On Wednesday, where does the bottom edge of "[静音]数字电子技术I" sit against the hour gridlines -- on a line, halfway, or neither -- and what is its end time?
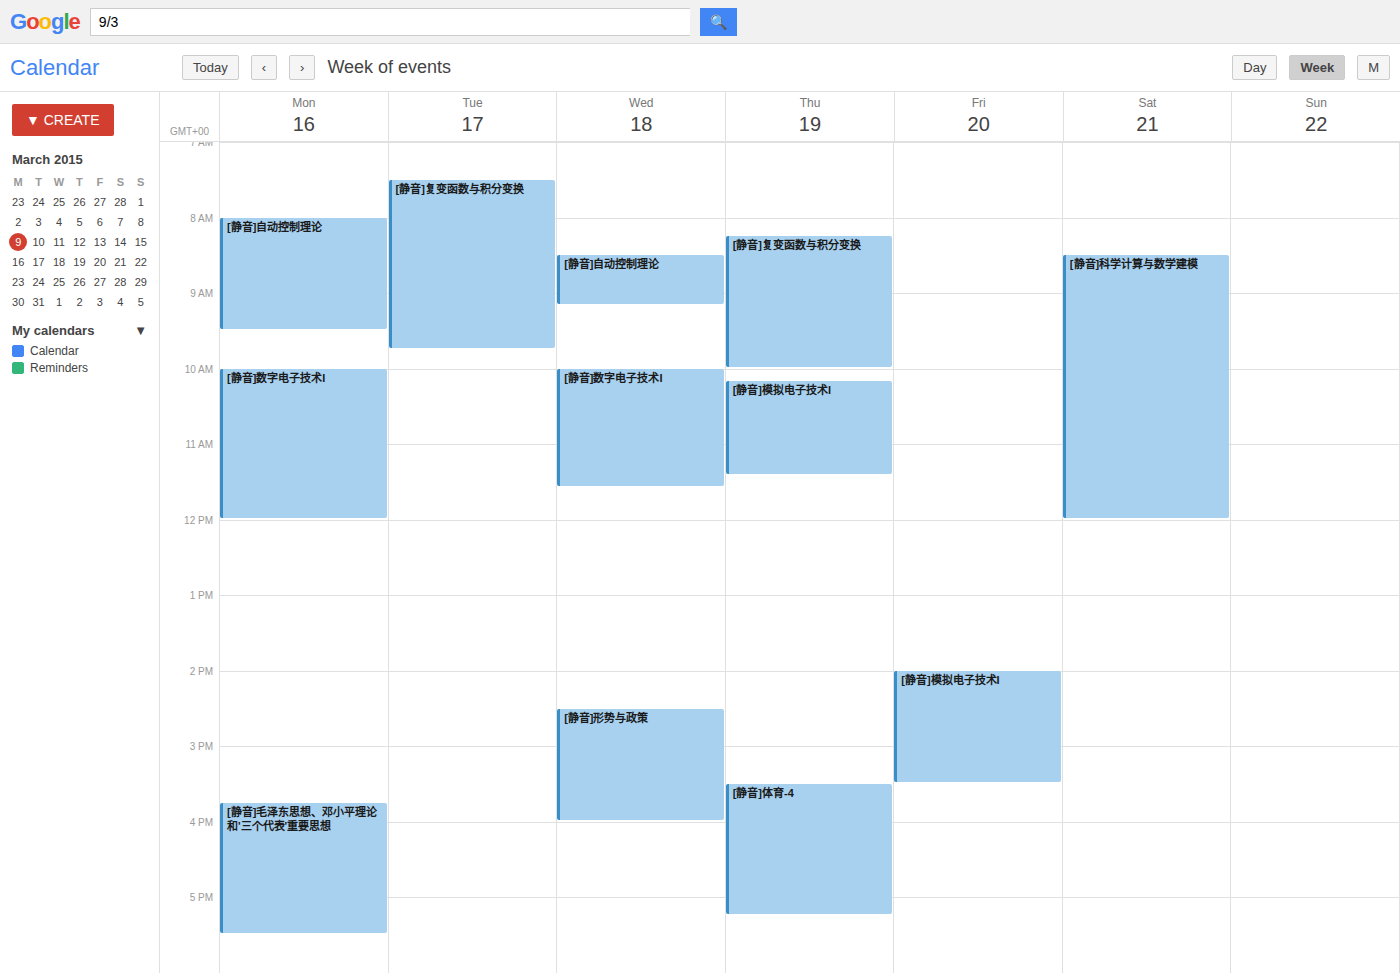
11:35 AM -- neither: 35 minutes below the 11 AM line and 25 minutes above the 12 PM line.